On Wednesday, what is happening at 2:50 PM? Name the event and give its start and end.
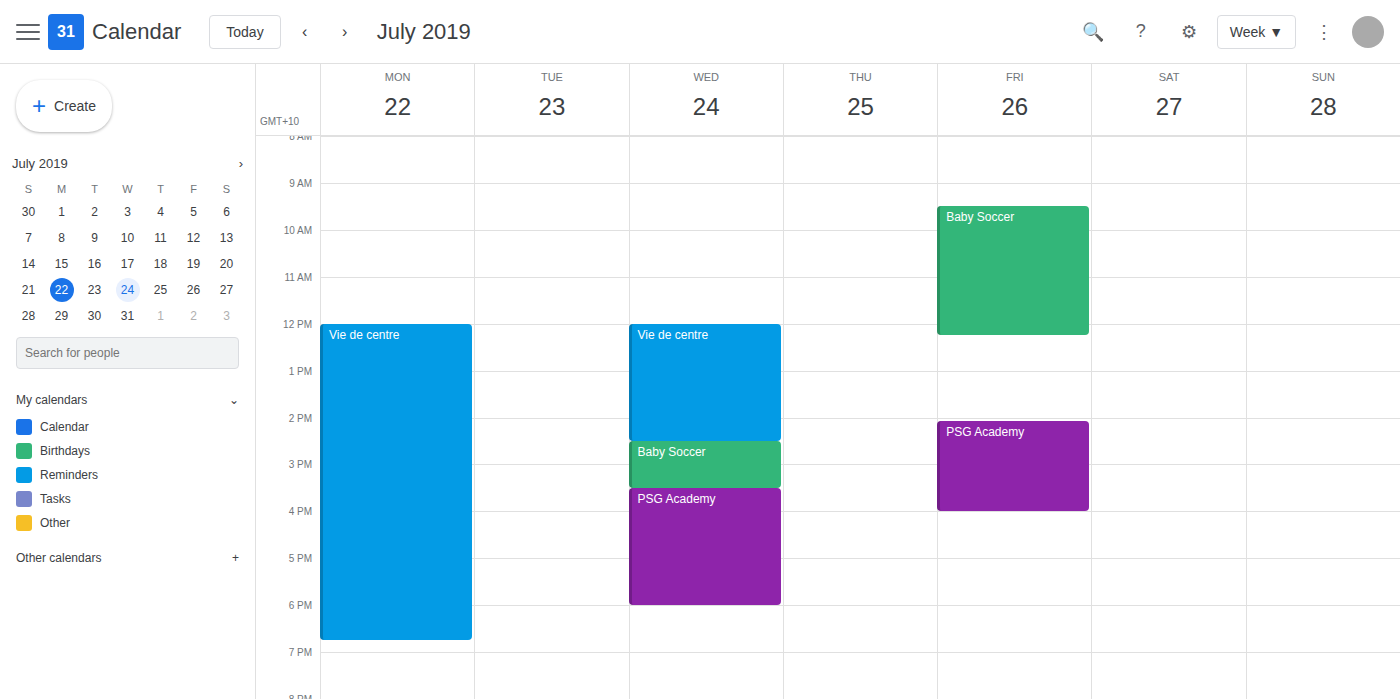
"Baby Soccer", 2:30 PM to 3:30 PM